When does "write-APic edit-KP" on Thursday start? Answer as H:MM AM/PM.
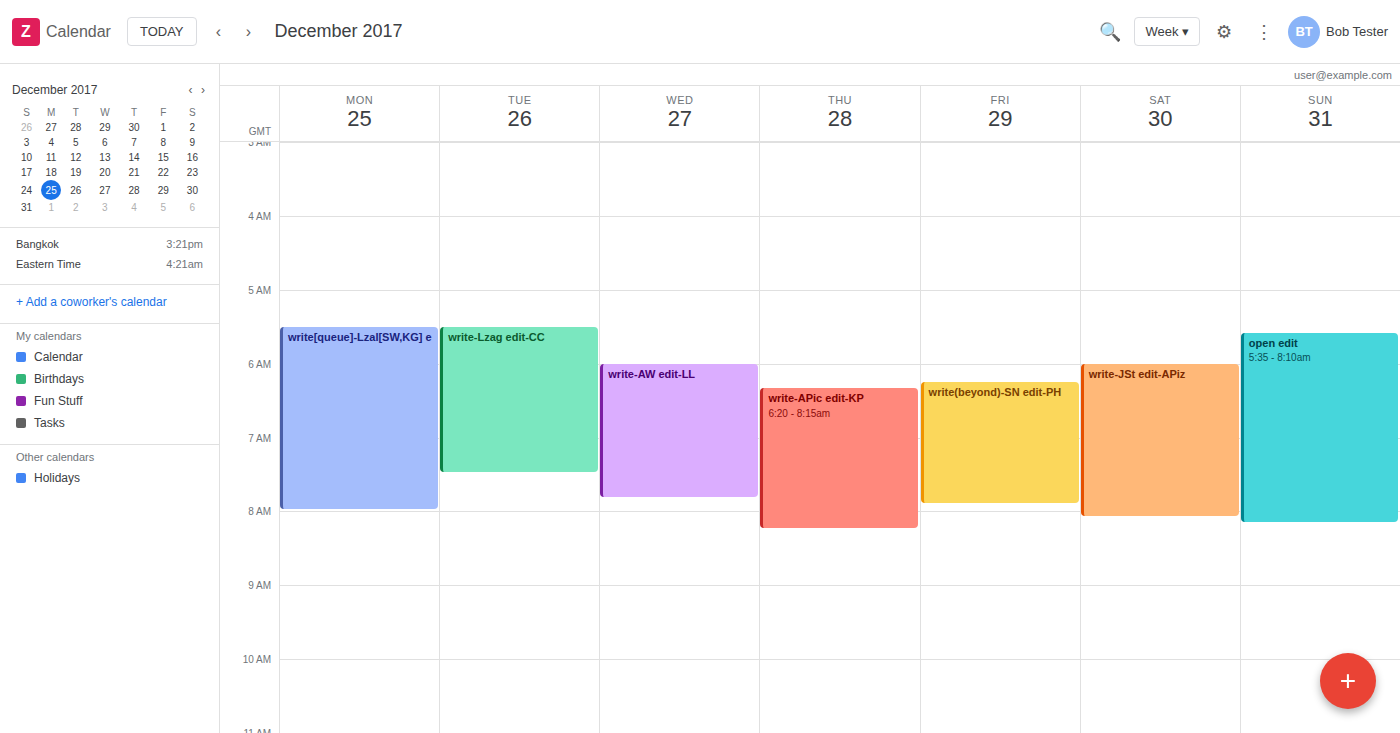
6:20 AM